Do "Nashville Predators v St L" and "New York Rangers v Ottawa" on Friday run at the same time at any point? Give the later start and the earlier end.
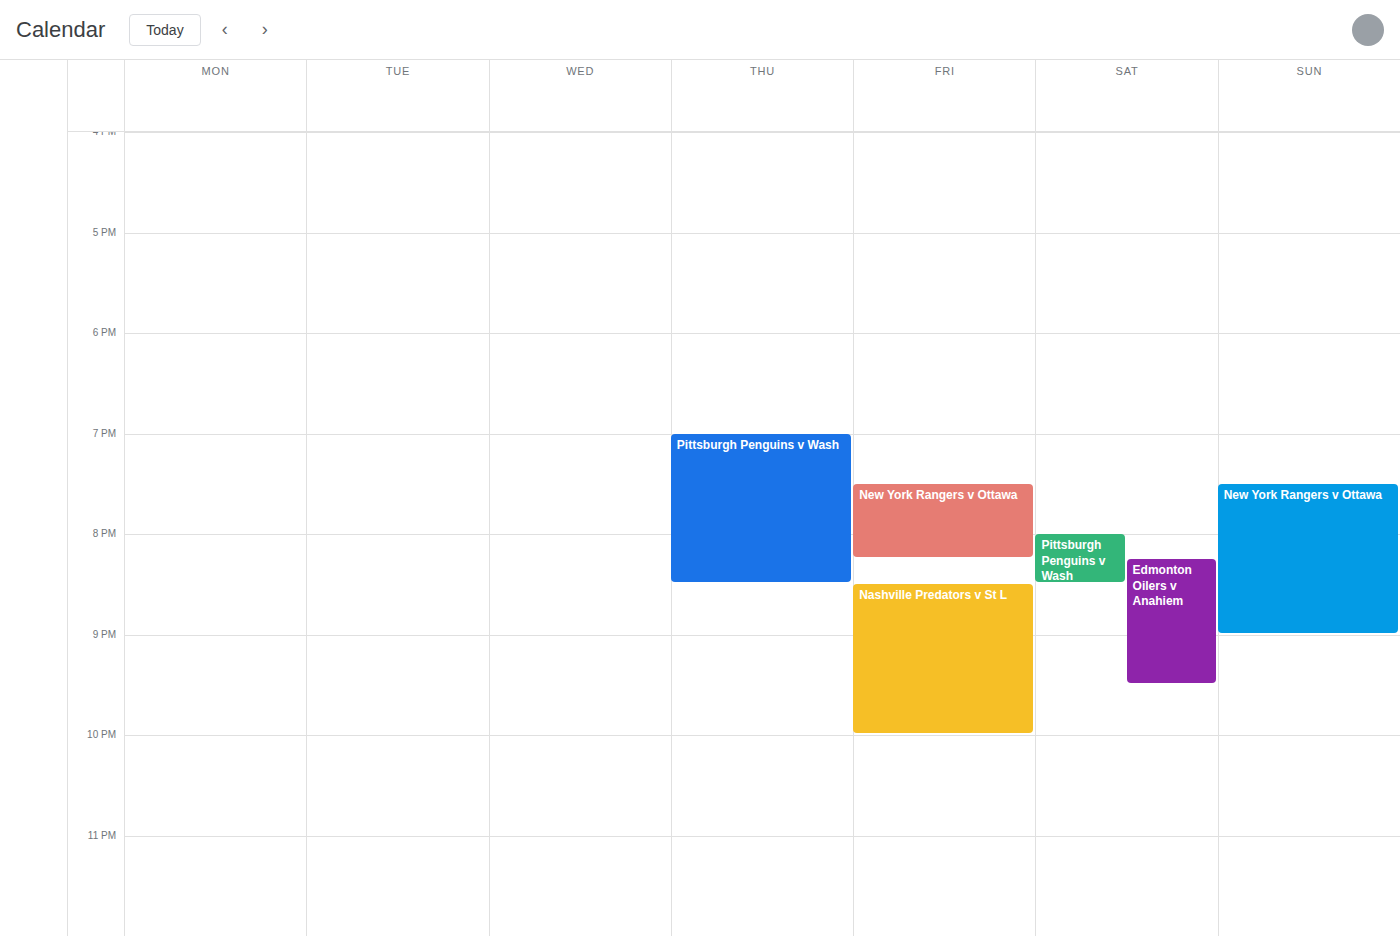
"New York Rangers v Ottawa" ends at 8:15 PM and "Nashville Predators v St L" starts at 8:30 PM -- no overlap.